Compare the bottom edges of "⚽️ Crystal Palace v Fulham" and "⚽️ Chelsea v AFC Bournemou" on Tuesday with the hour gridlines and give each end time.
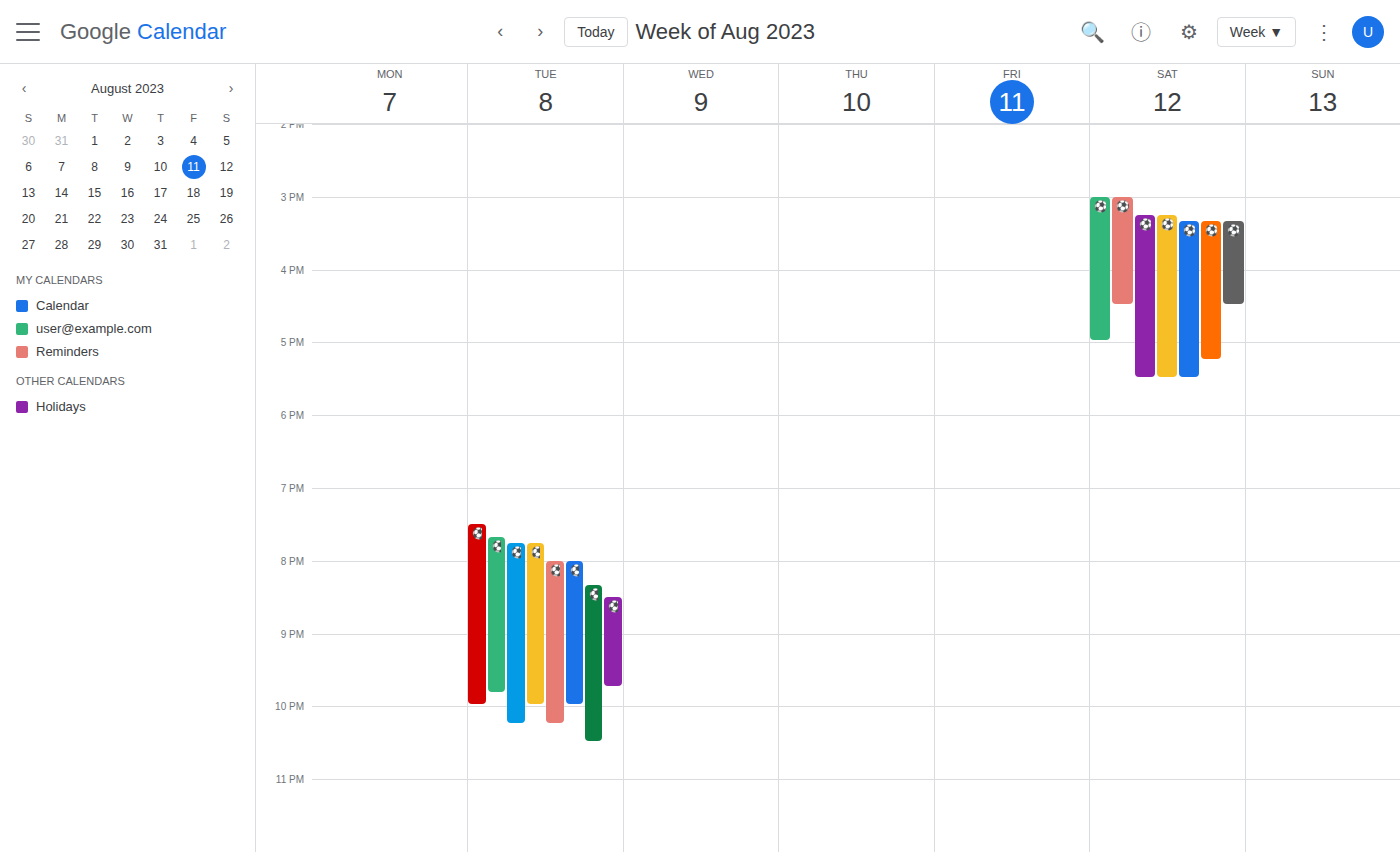
"⚽️ Crystal Palace v Fulham": 10:15 PM, neither: a quarter of the way from the 10 PM line to the 11 PM line. "⚽️ Chelsea v AFC Bournemou": 9:45 PM, neither: three quarters of the way from the 9 PM line to the 10 PM line.